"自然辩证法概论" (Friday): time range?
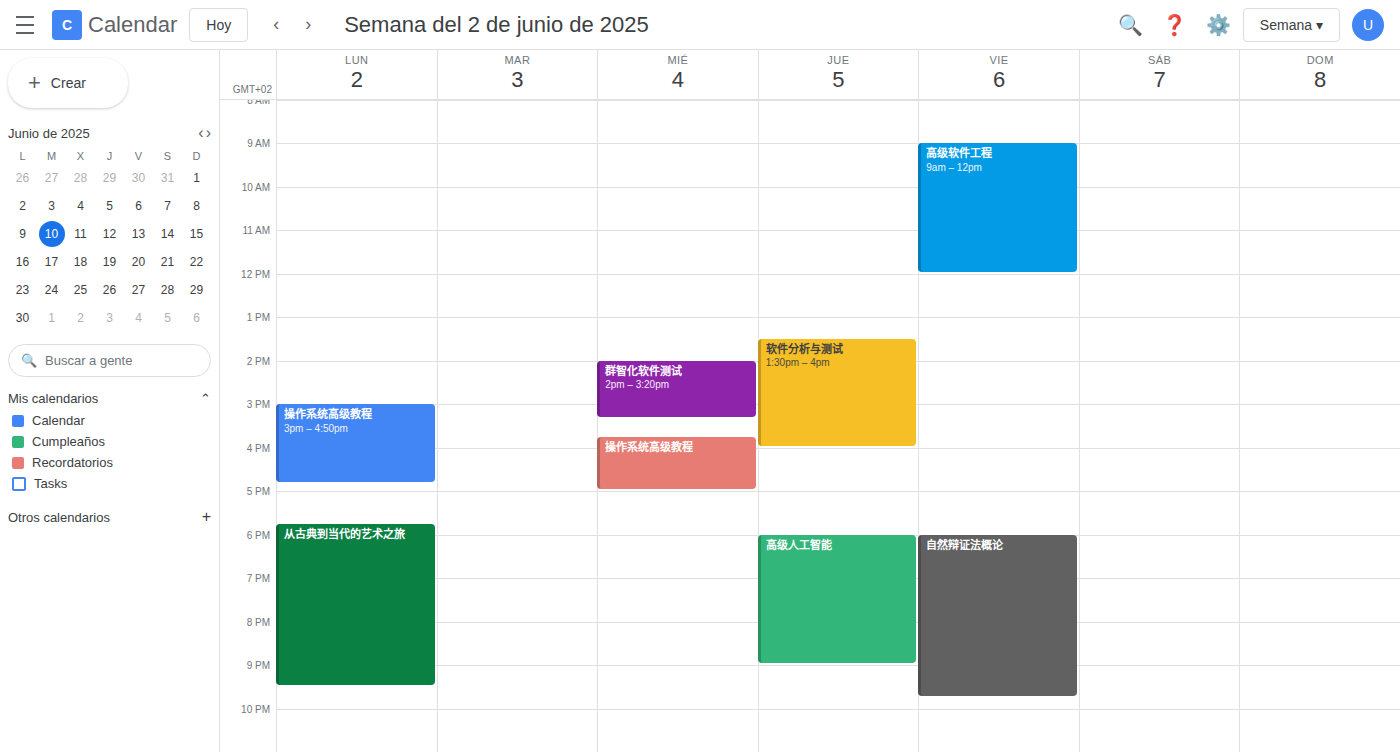
18:00 to 21:45